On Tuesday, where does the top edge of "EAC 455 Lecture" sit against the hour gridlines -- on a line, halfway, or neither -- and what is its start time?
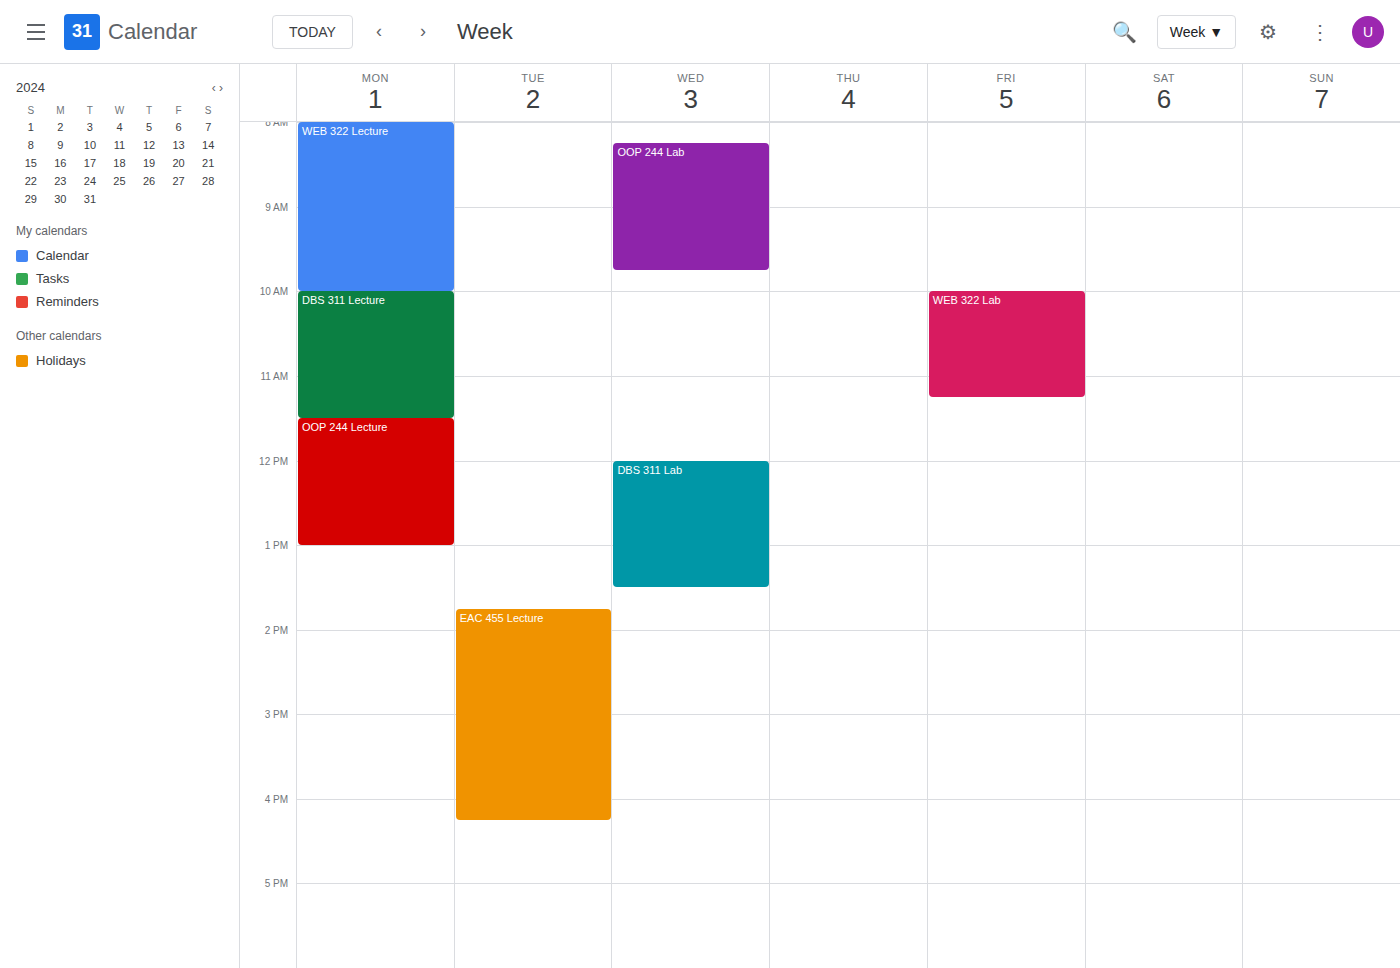
1:45 PM -- neither: three quarters of the way from the 1 PM line to the 2 PM line.